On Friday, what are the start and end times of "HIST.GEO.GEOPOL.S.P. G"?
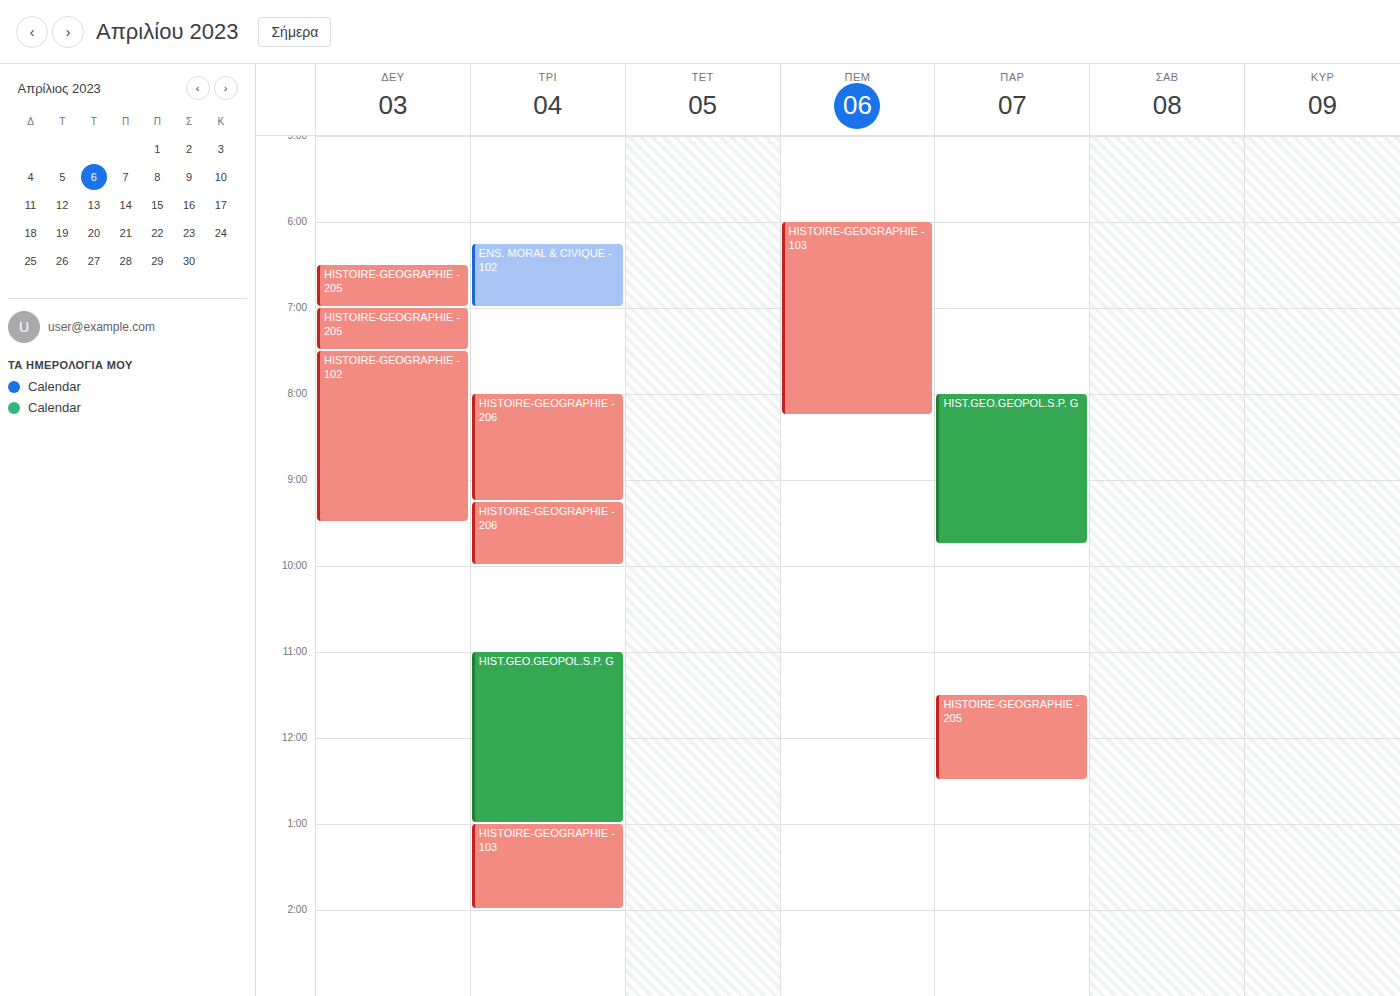
8:00 AM to 9:45 AM